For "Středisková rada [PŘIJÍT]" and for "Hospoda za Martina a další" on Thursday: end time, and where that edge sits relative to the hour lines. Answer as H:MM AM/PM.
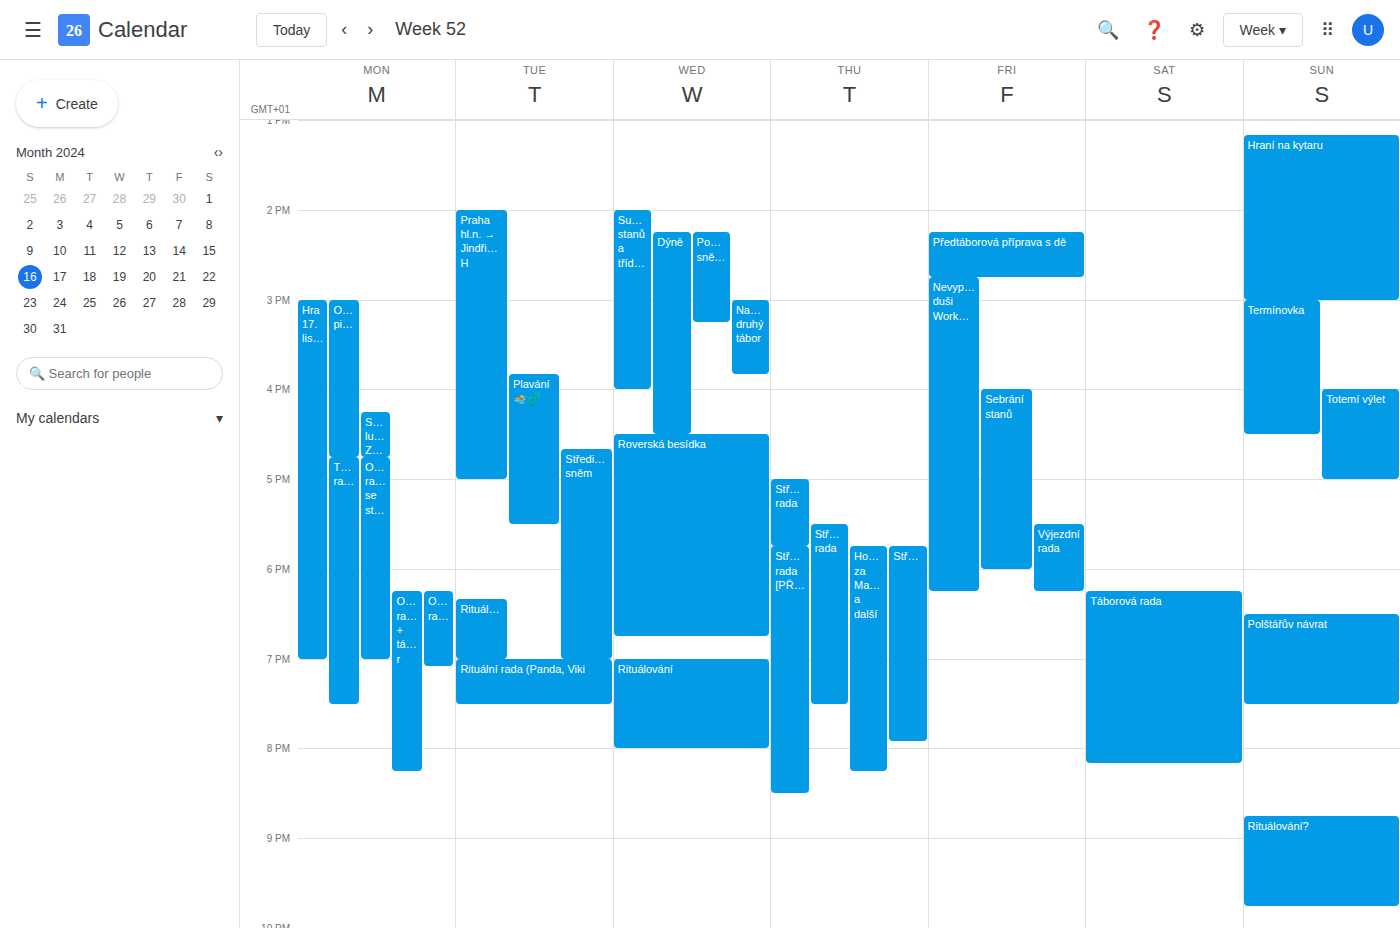
"Středisková rada [PŘIJÍT]": 8:30 PM, halfway between the 8 PM and 9 PM lines. "Hospoda za Martina a další": 8:15 PM, neither: a quarter of the way from the 8 PM line to the 9 PM line.